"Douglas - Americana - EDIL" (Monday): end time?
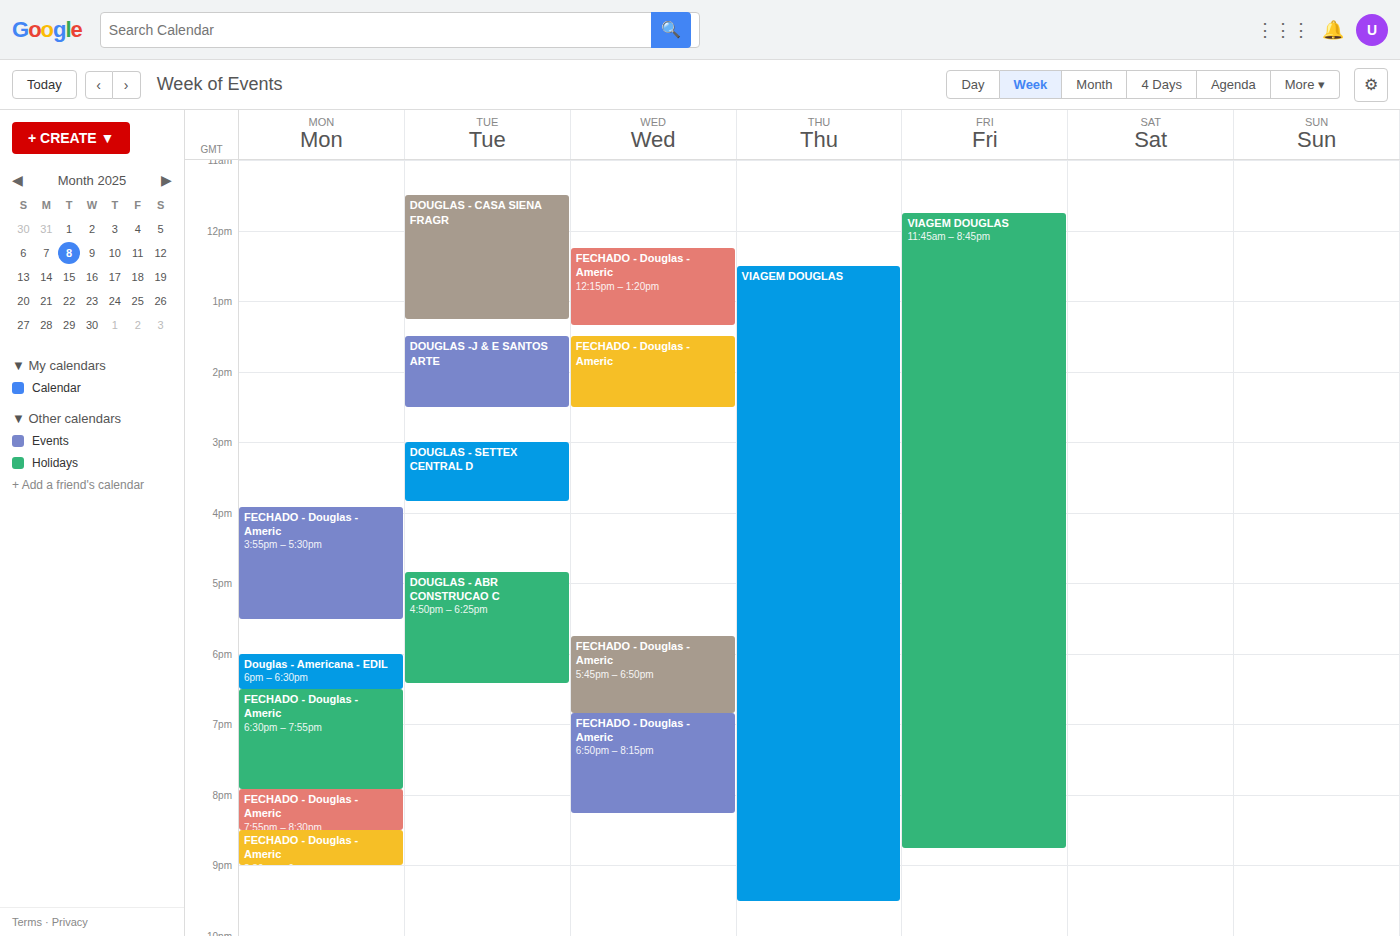
18:30